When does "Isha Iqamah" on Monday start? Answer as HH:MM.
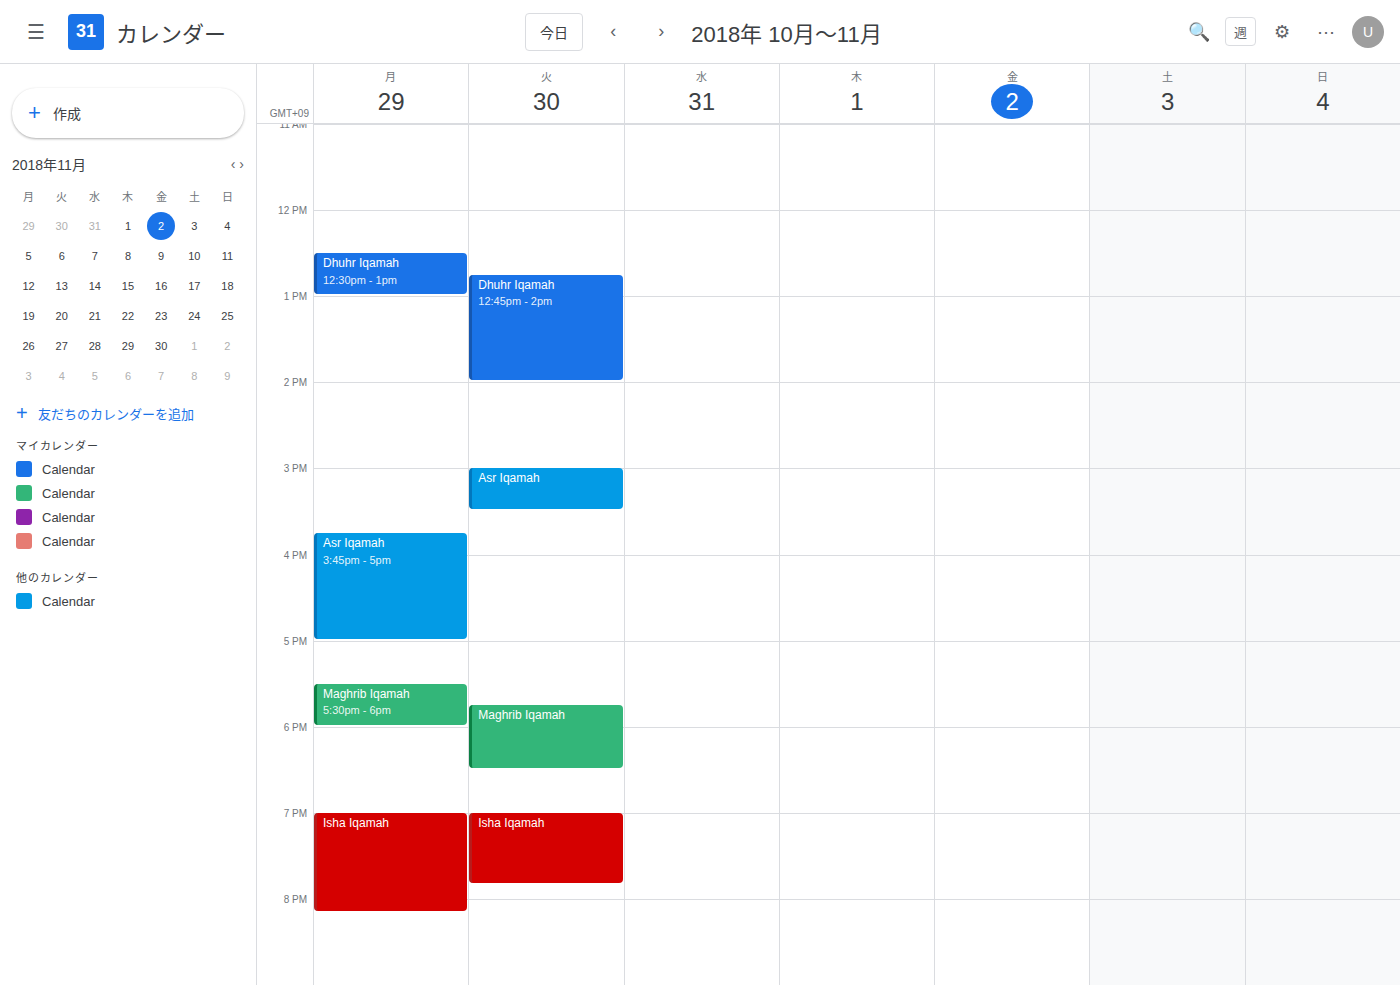
19:00